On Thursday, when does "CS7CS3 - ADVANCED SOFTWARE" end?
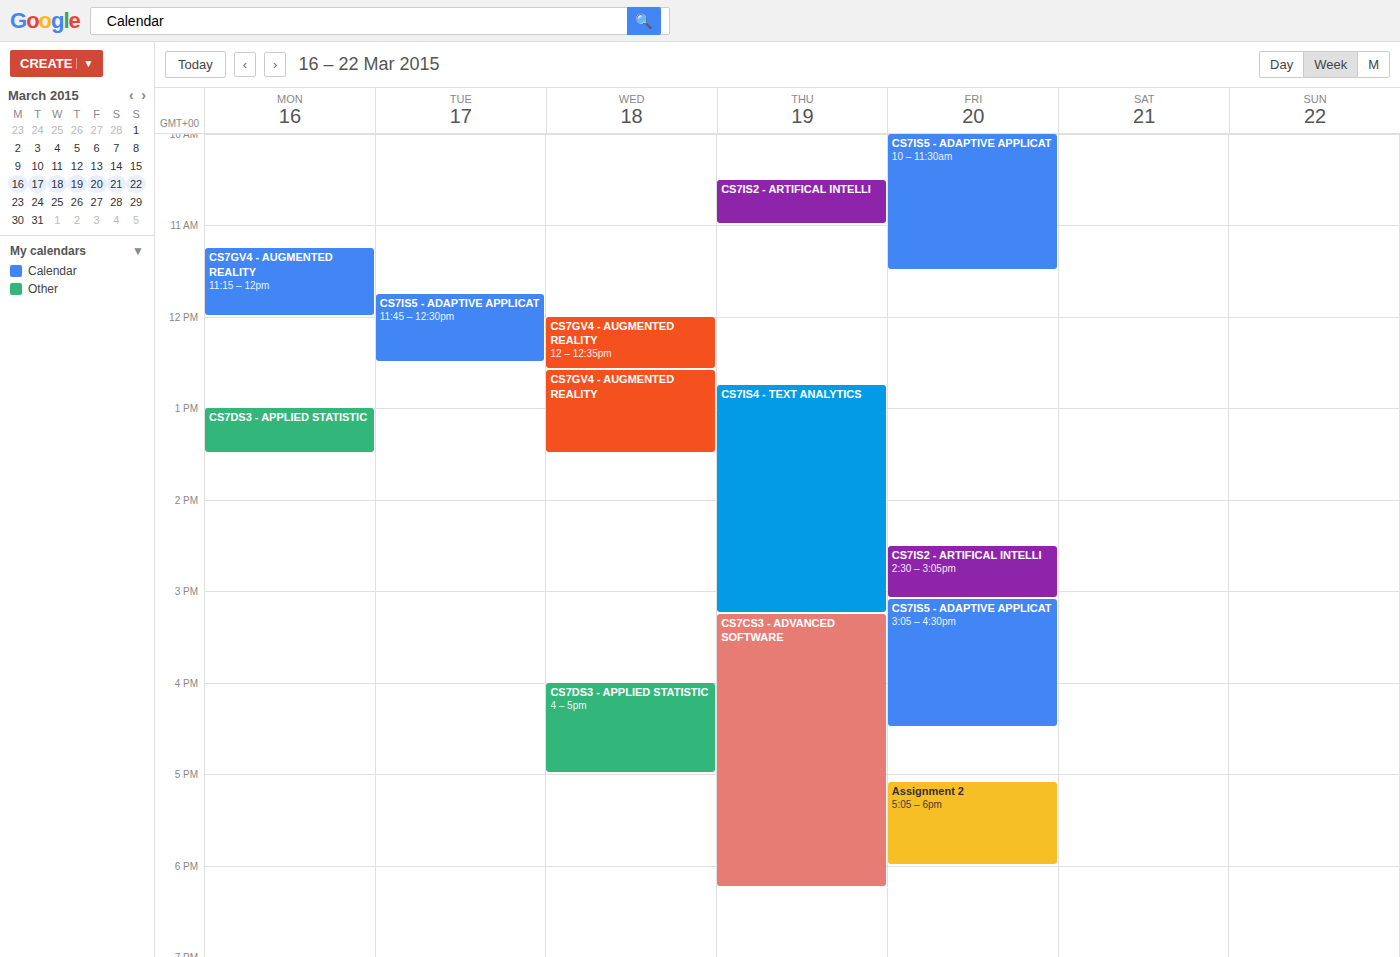
6:15 PM